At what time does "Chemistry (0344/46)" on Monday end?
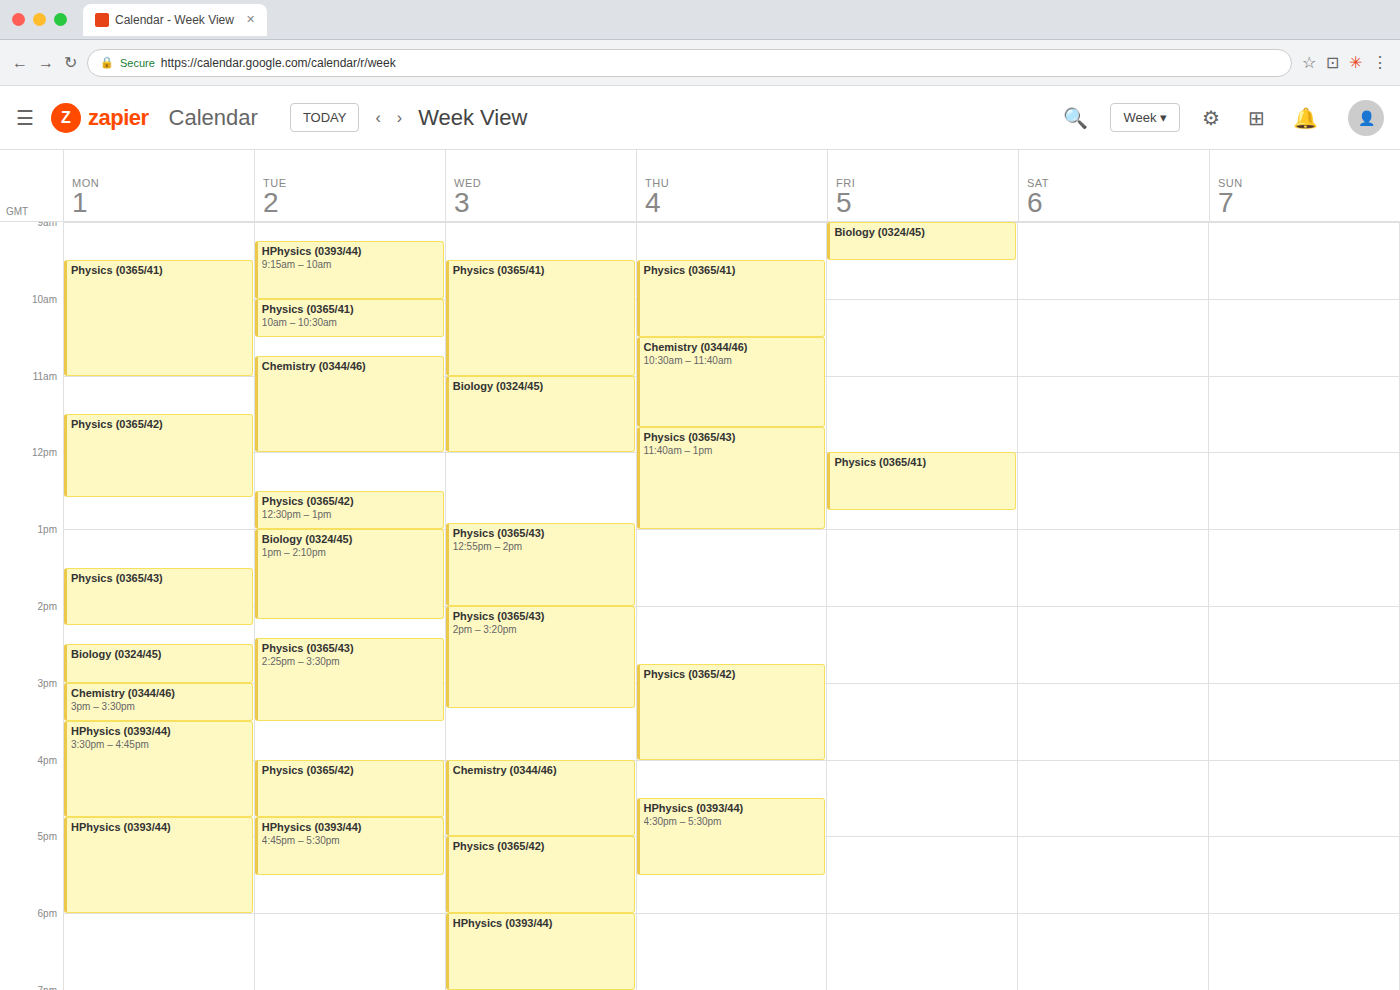
3:30 PM